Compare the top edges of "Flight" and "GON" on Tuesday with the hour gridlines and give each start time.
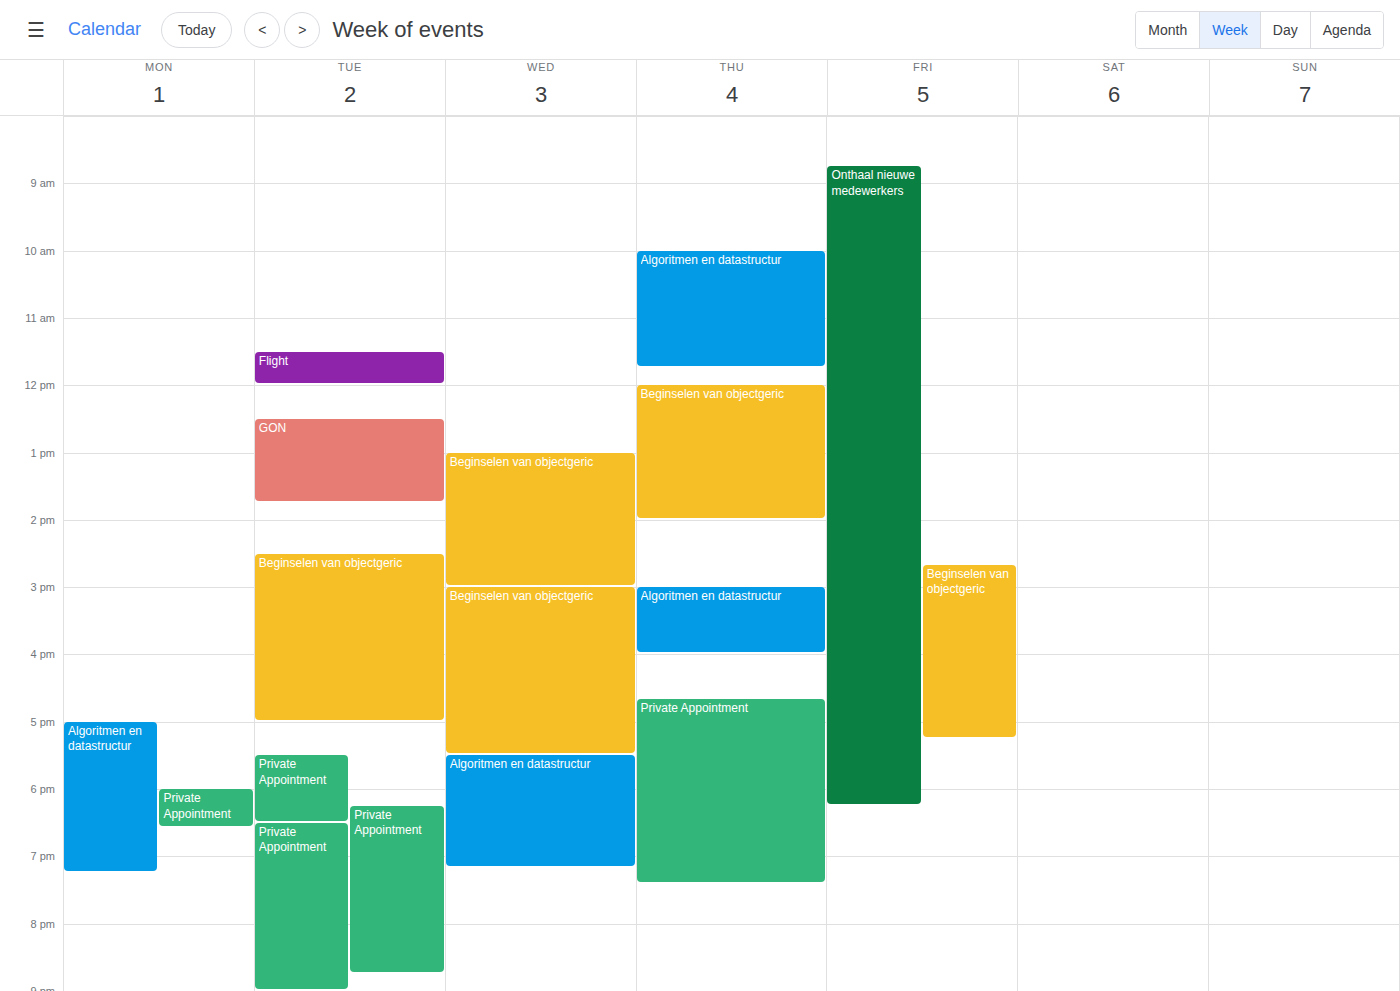
"Flight": 11:30 AM, halfway between the 11 AM and 12 PM lines. "GON": 12:30 PM, halfway between the 12 PM and 1 PM lines.